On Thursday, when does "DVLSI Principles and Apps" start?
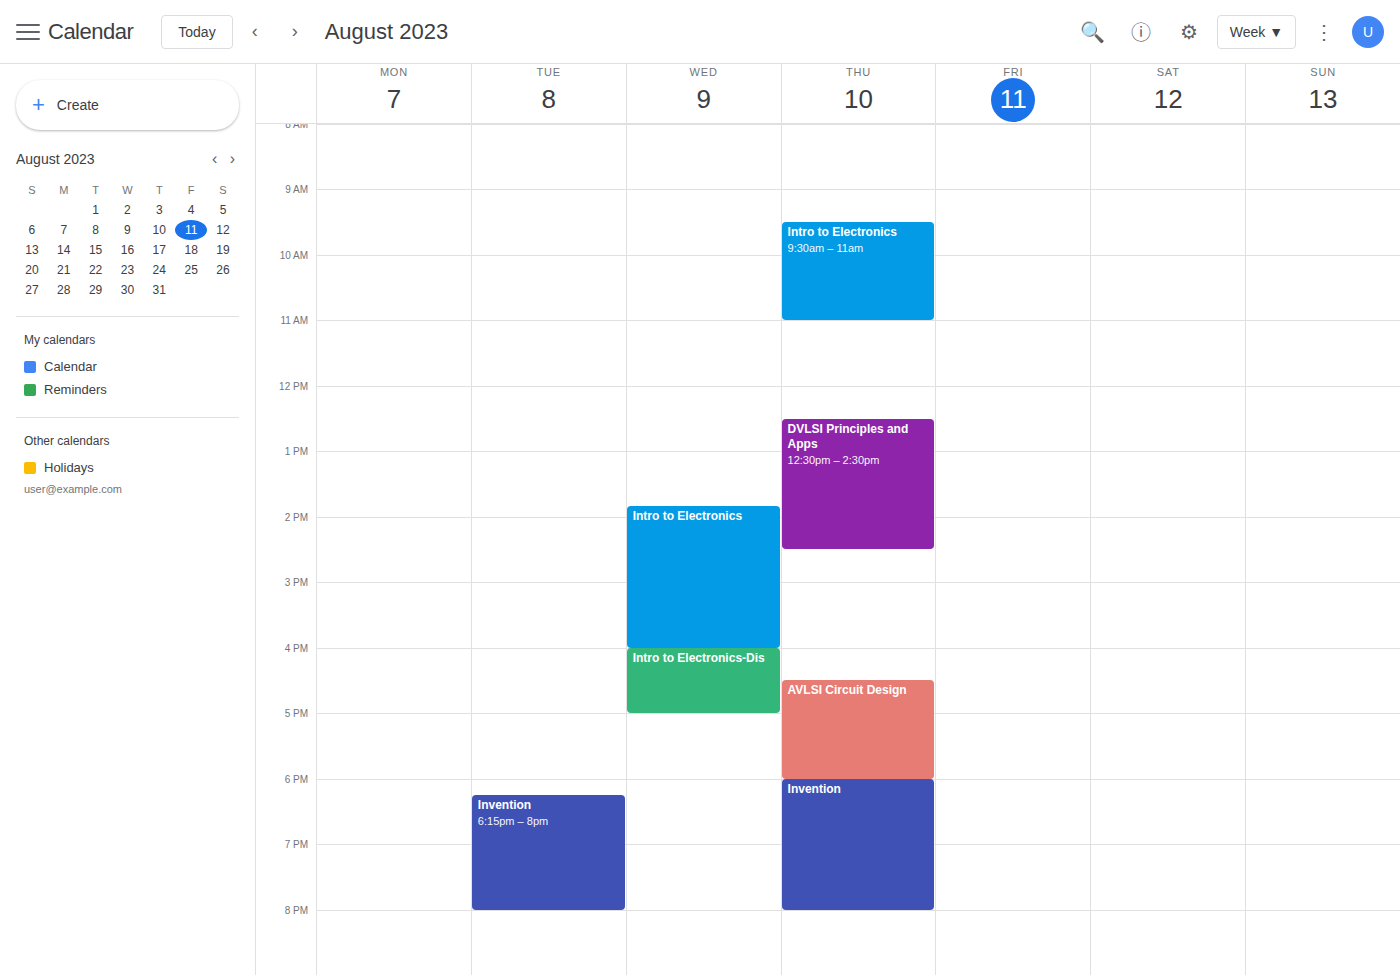
12:30 PM